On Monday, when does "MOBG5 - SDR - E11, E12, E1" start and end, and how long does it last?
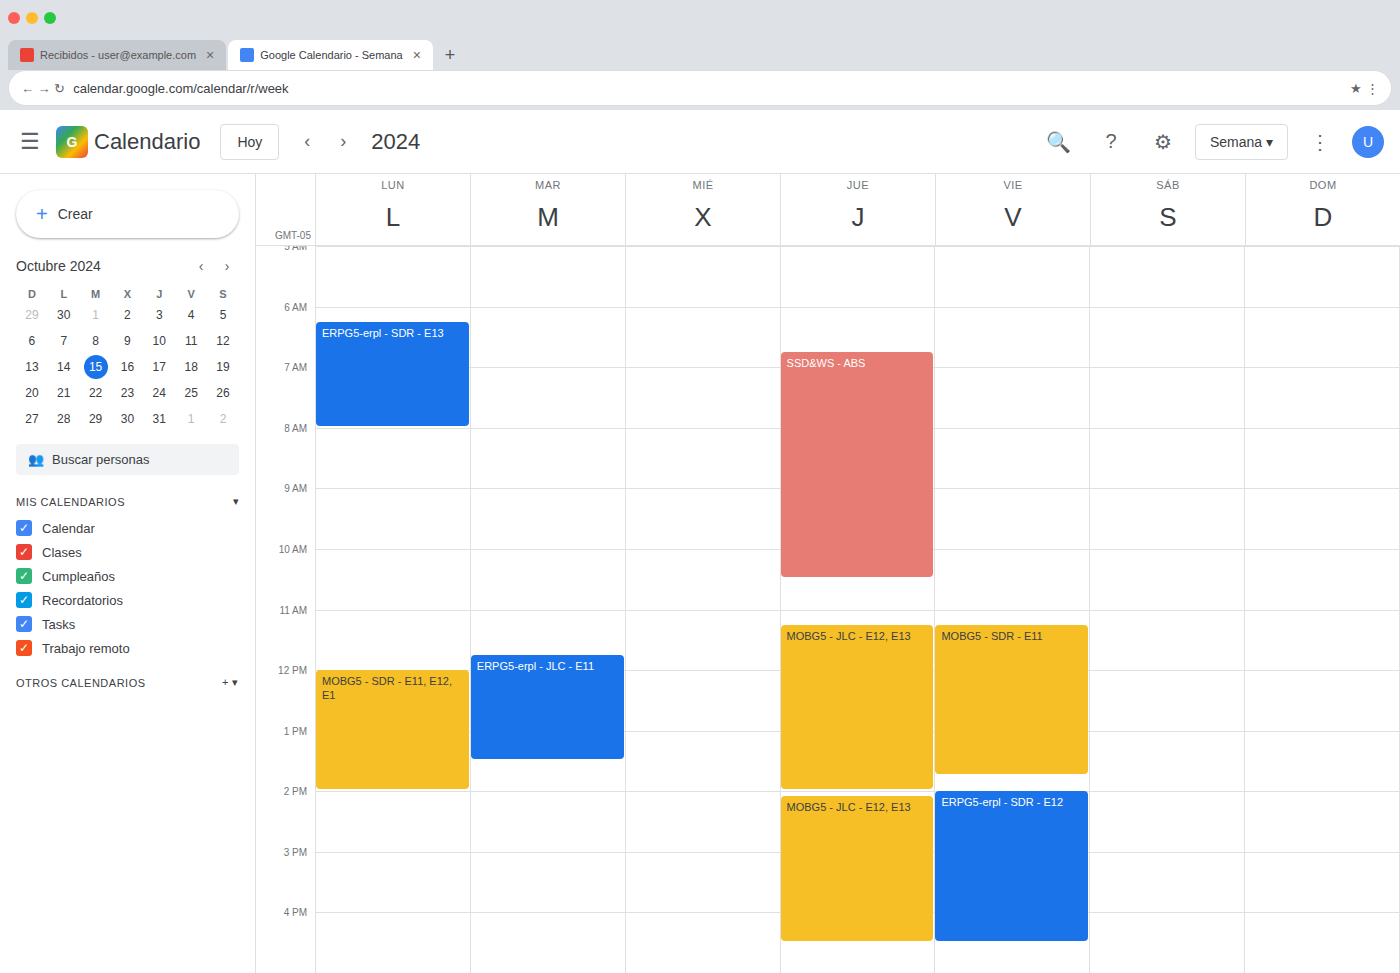
12:00 to 14:00, 2 hours